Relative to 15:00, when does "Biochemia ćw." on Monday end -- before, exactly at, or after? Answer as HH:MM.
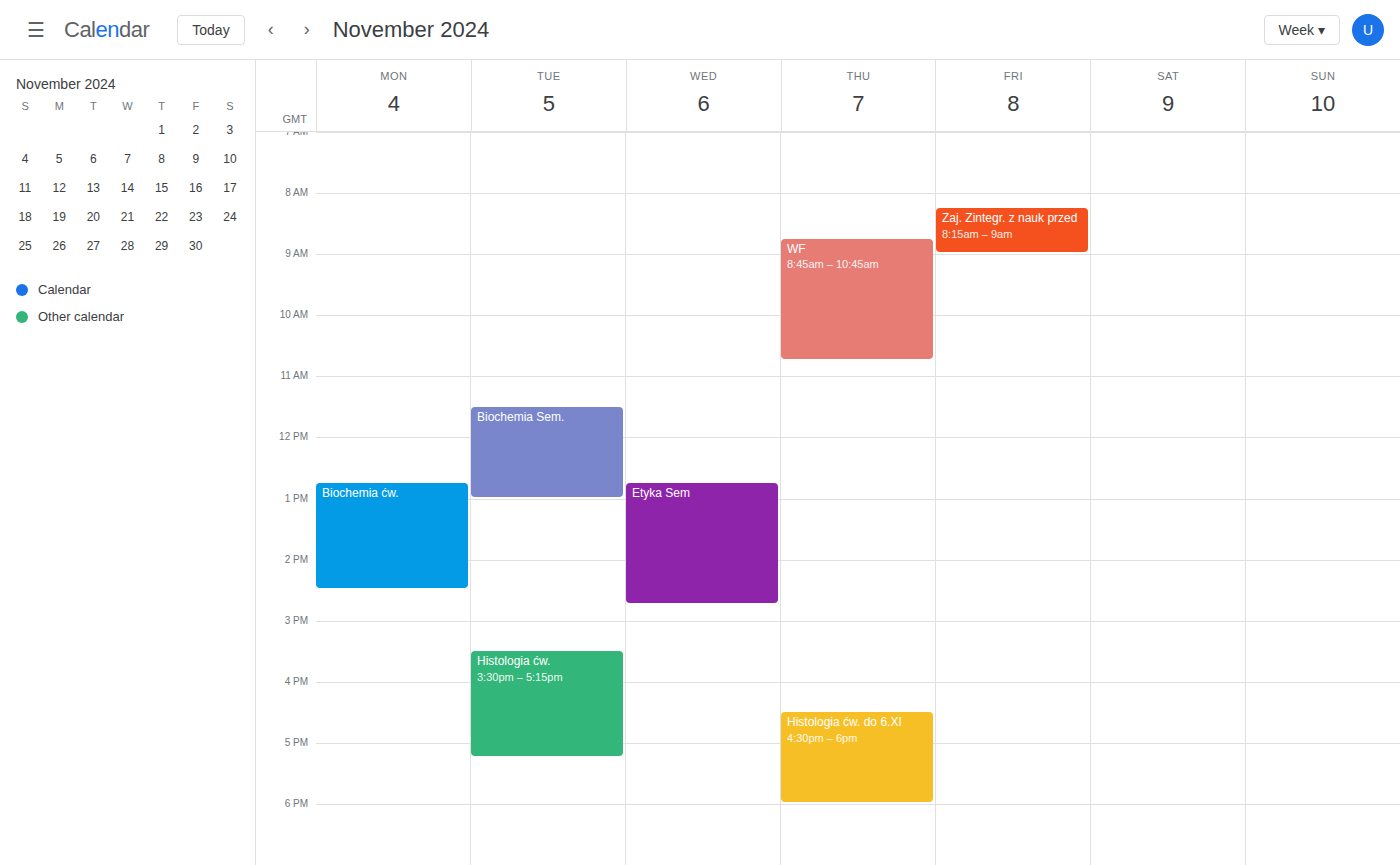
14:30 -- before 15:00, 30 minutes above the 15:00 line.